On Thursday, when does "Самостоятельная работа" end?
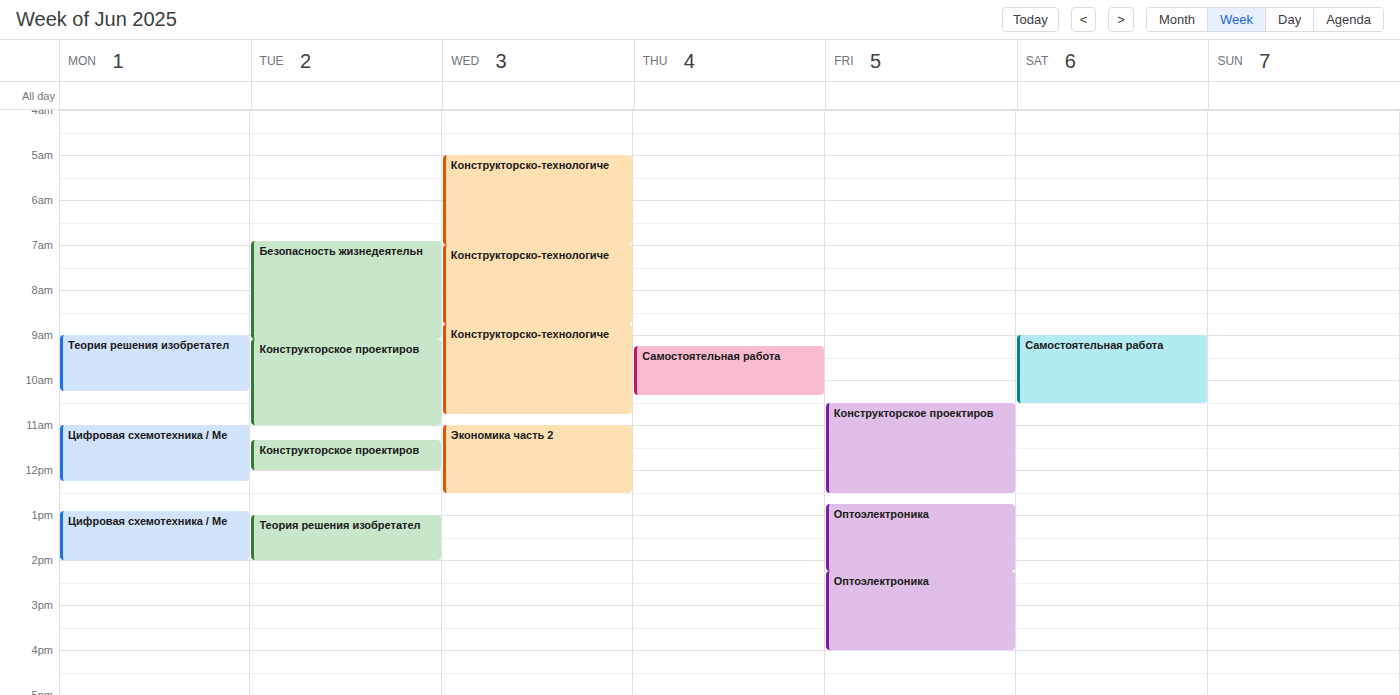
10:20